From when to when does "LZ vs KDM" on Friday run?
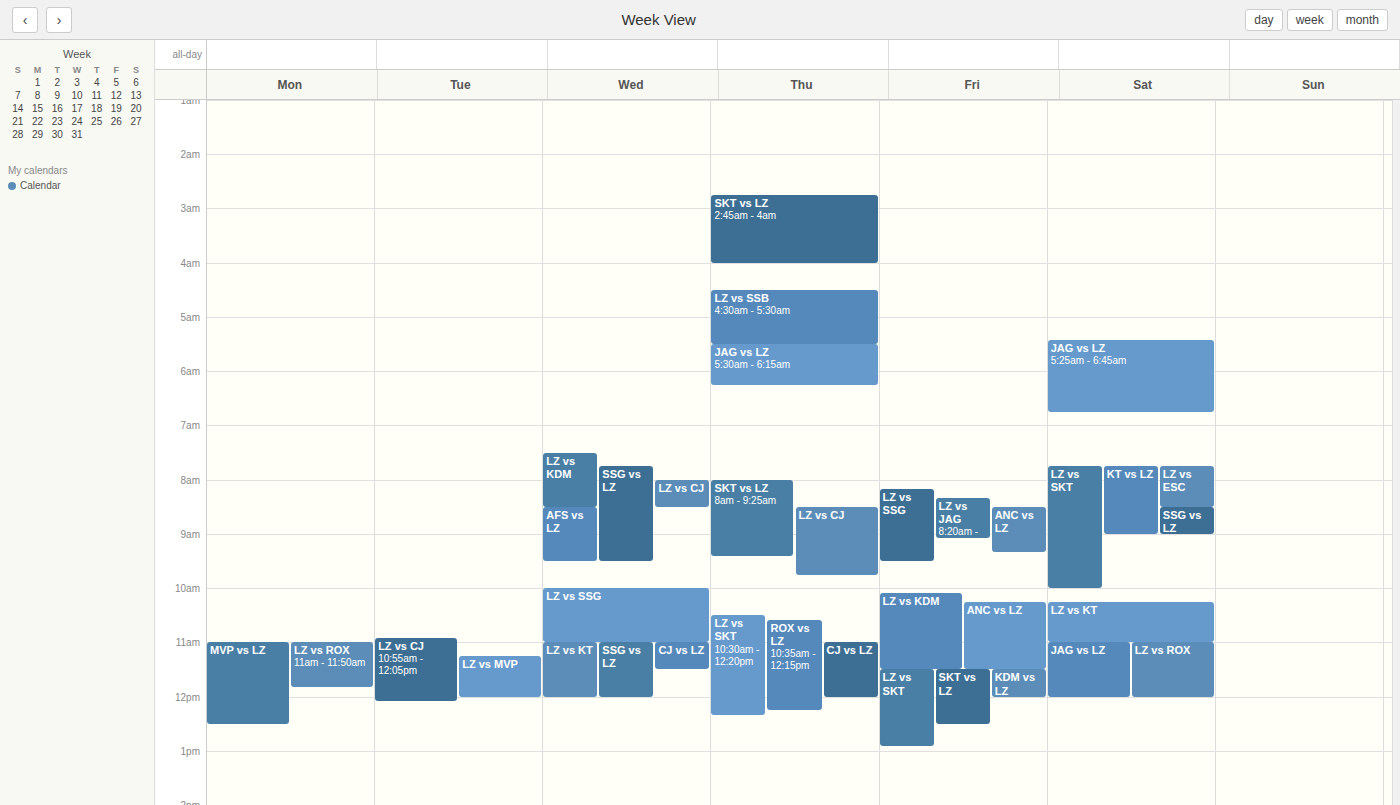
10:05 AM to 11:30 AM